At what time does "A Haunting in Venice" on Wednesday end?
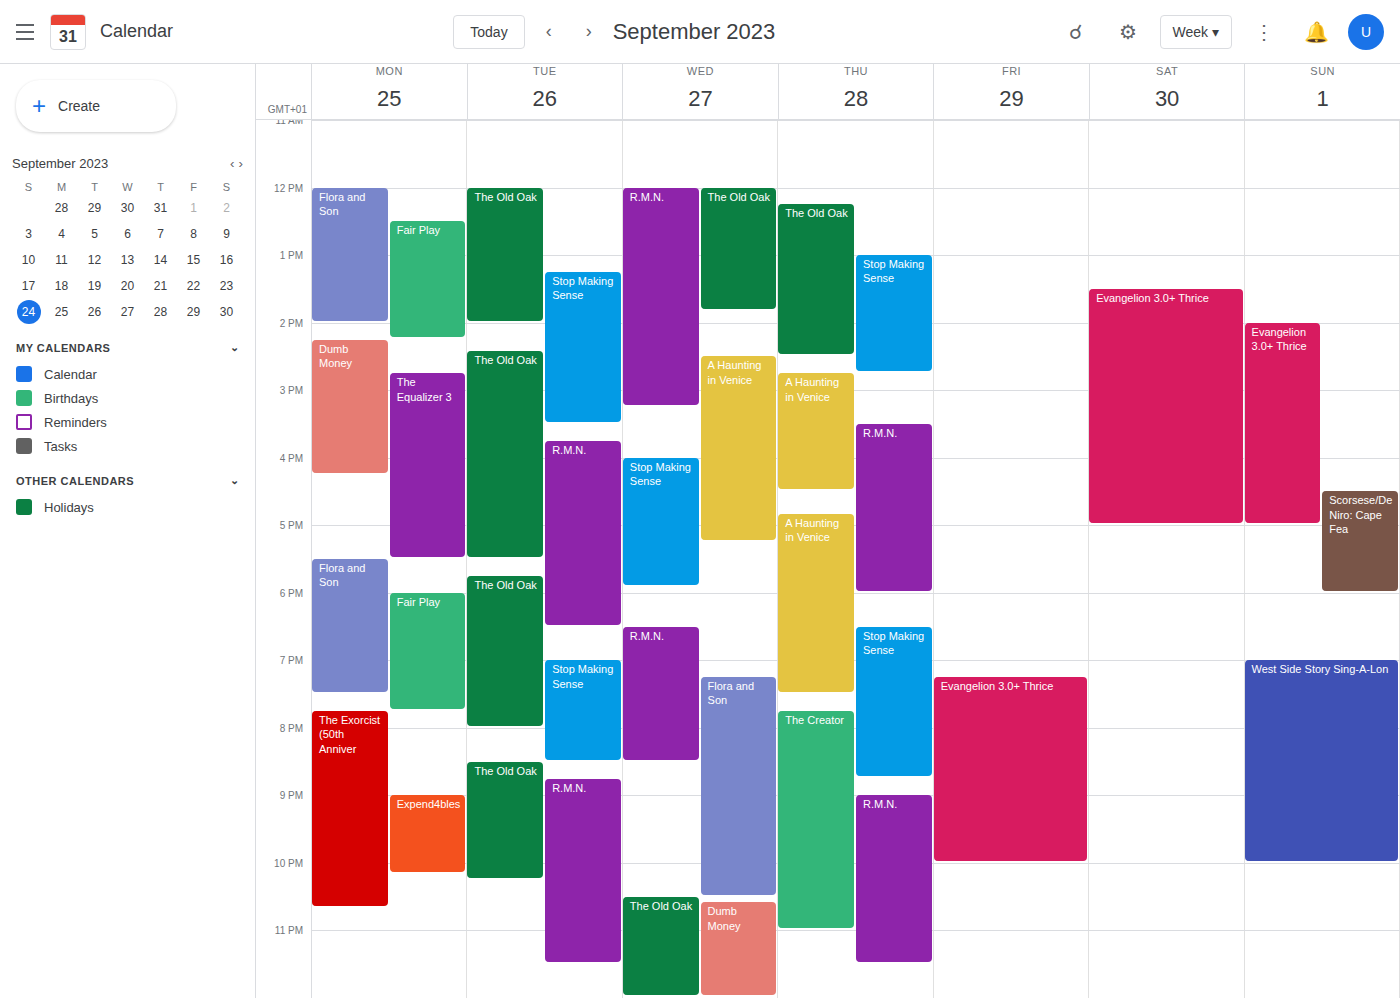
17:15